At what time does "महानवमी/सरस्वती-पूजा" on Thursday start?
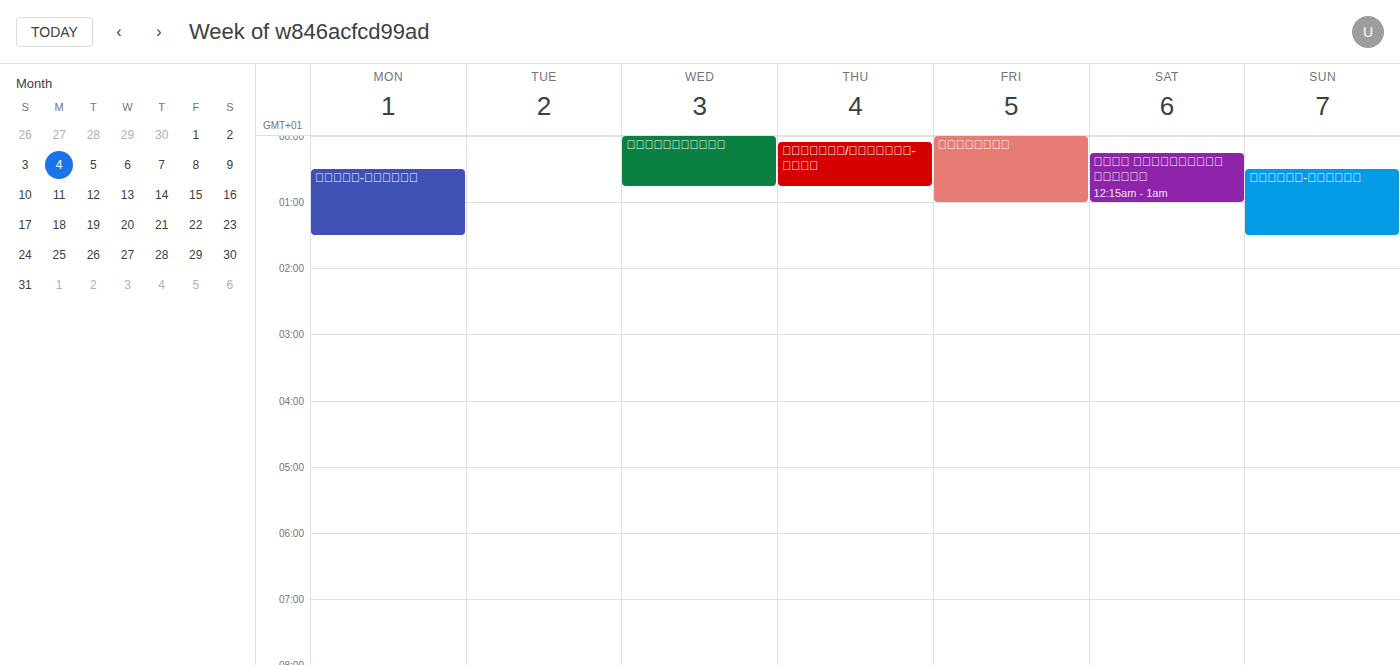
12:05 AM